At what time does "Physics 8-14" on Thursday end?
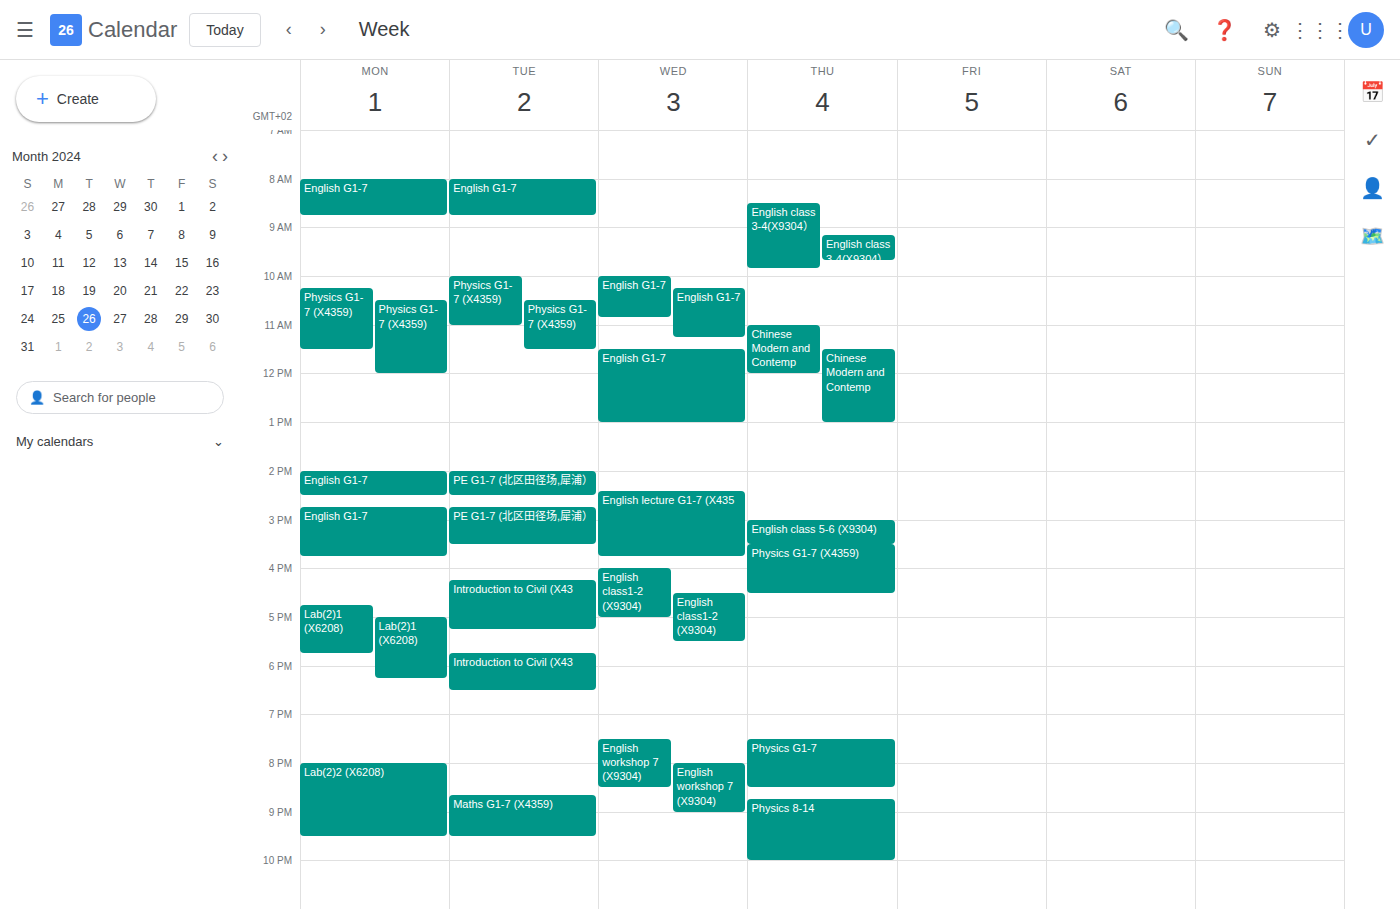
10:00 PM